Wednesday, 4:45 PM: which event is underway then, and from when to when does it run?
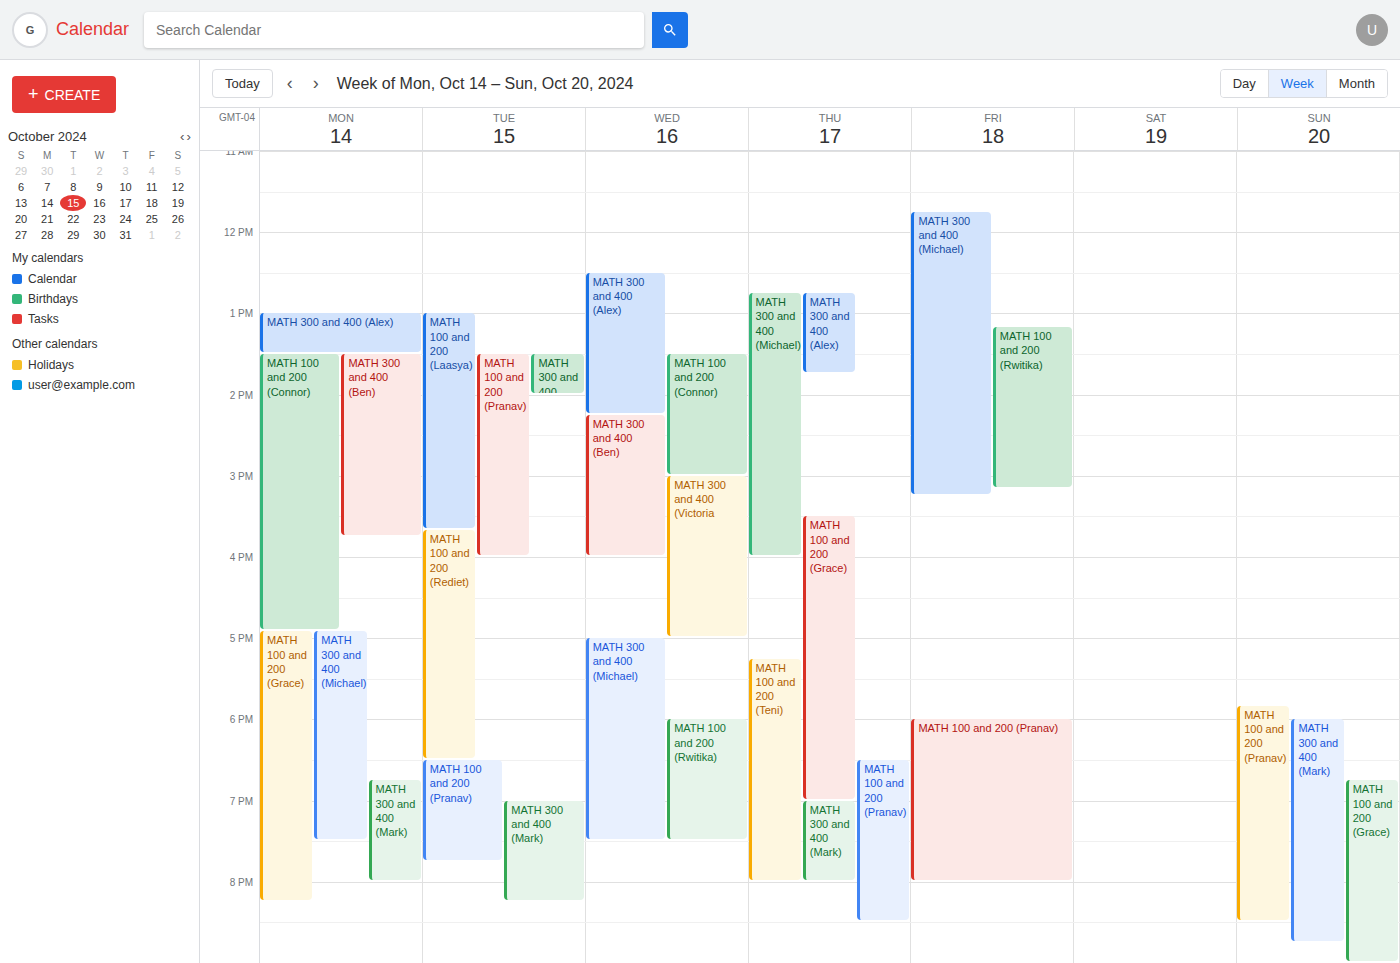
"MATH 300 and 400 (Victoria", 3:00 PM to 5:00 PM